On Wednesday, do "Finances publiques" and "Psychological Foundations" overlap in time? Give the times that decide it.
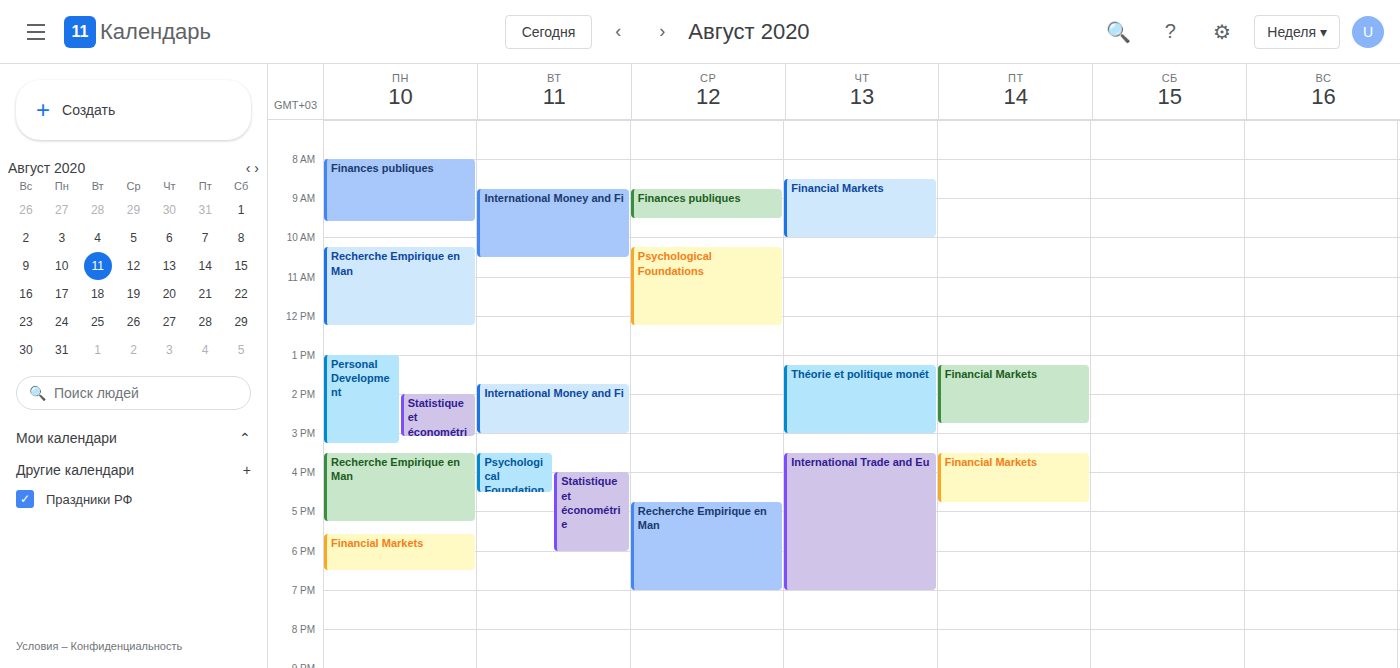
"Finances publiques" ends at 9:30 AM and "Psychological Foundations" starts at 10:15 AM -- no overlap.